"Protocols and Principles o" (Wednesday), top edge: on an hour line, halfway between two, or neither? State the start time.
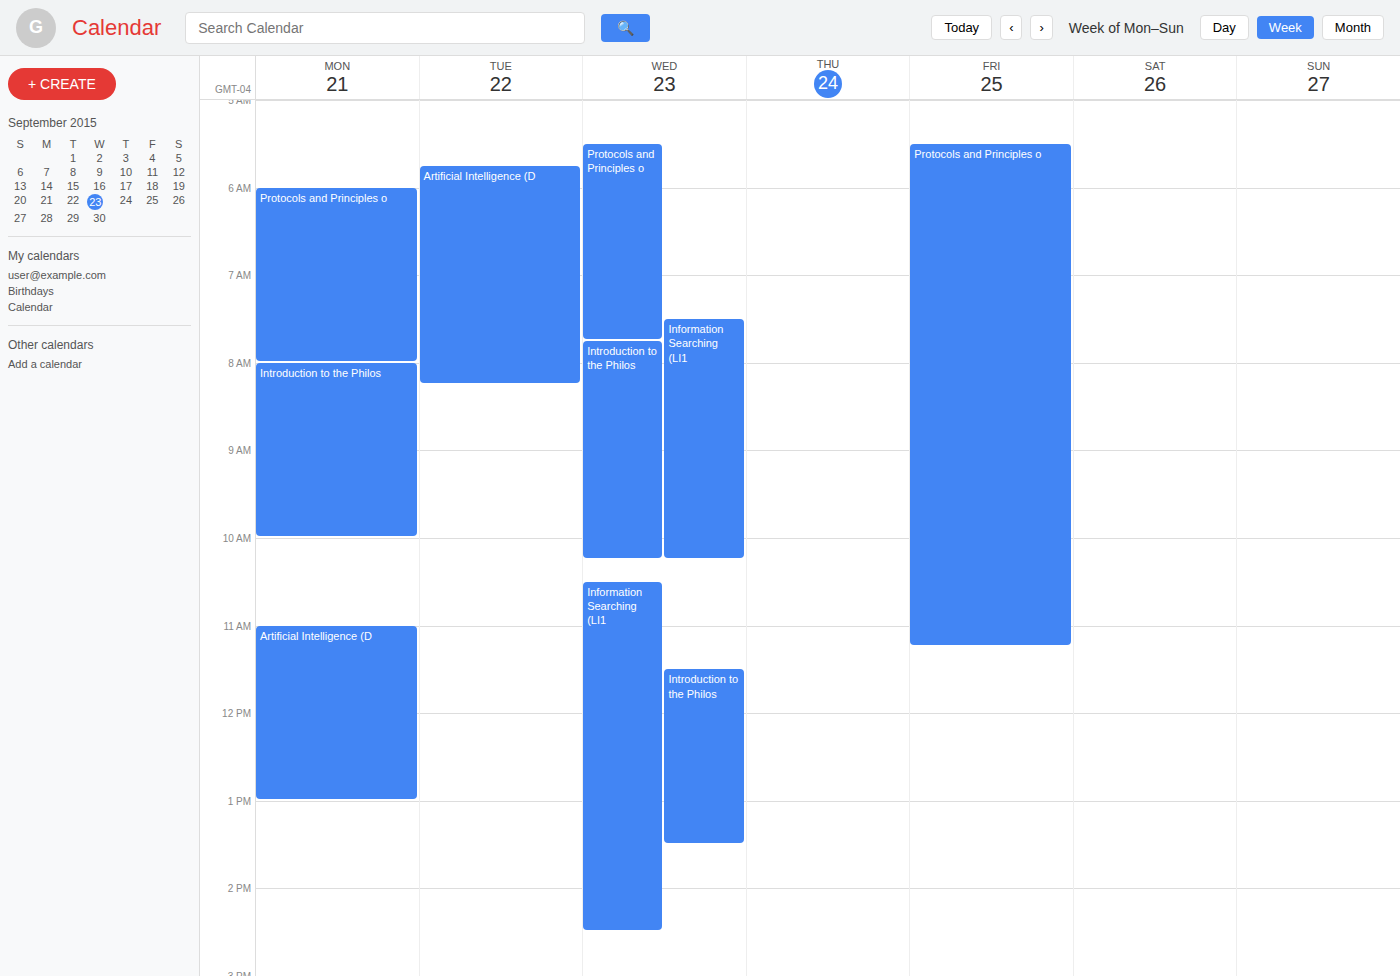
5:30 AM -- halfway between the 5 AM and 6 AM lines.